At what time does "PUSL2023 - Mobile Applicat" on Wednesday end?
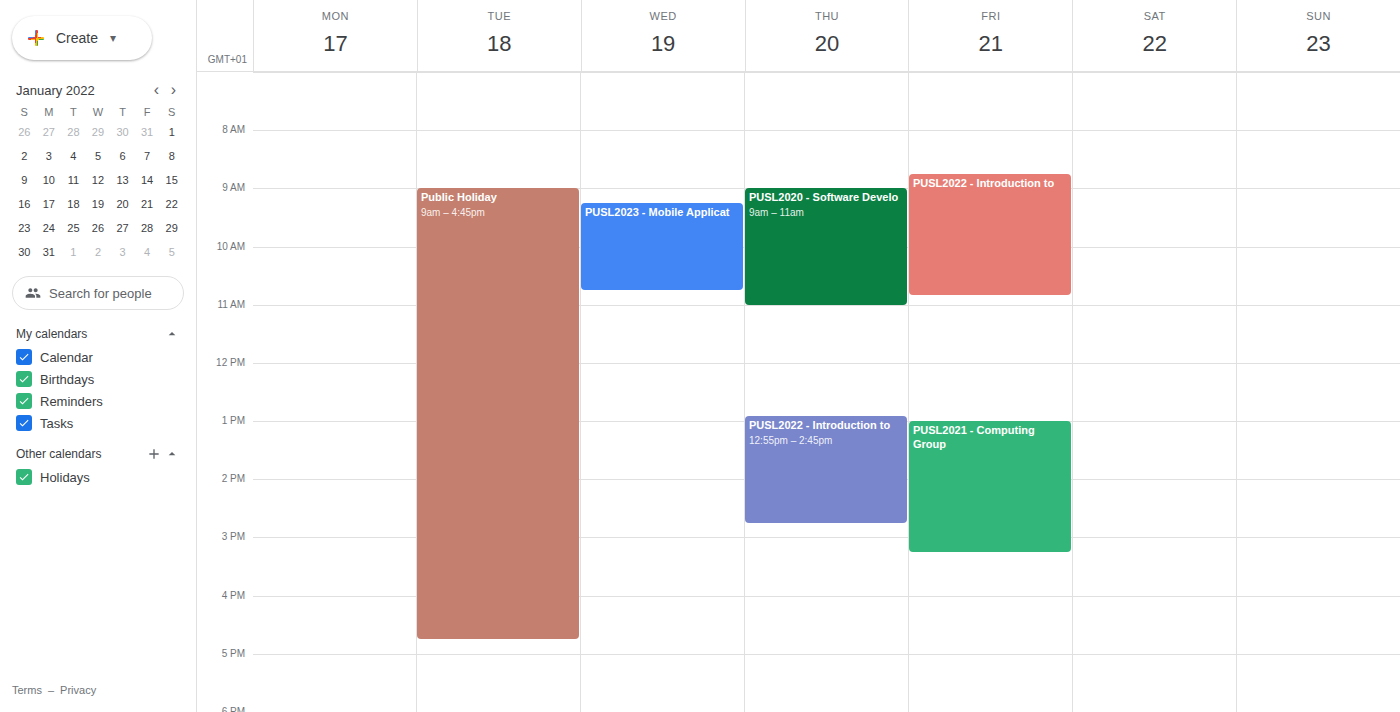
10:45